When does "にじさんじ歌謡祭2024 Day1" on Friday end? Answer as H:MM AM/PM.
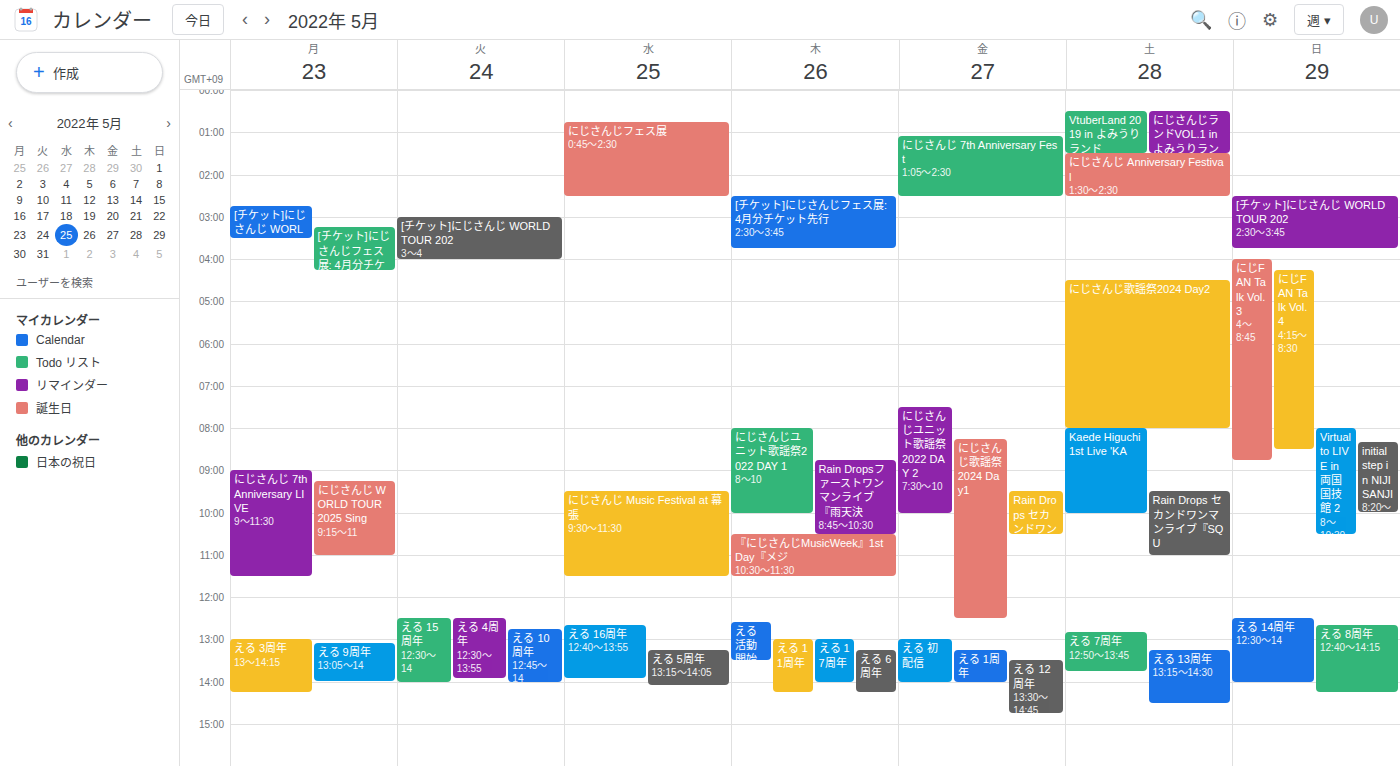
12:30 PM